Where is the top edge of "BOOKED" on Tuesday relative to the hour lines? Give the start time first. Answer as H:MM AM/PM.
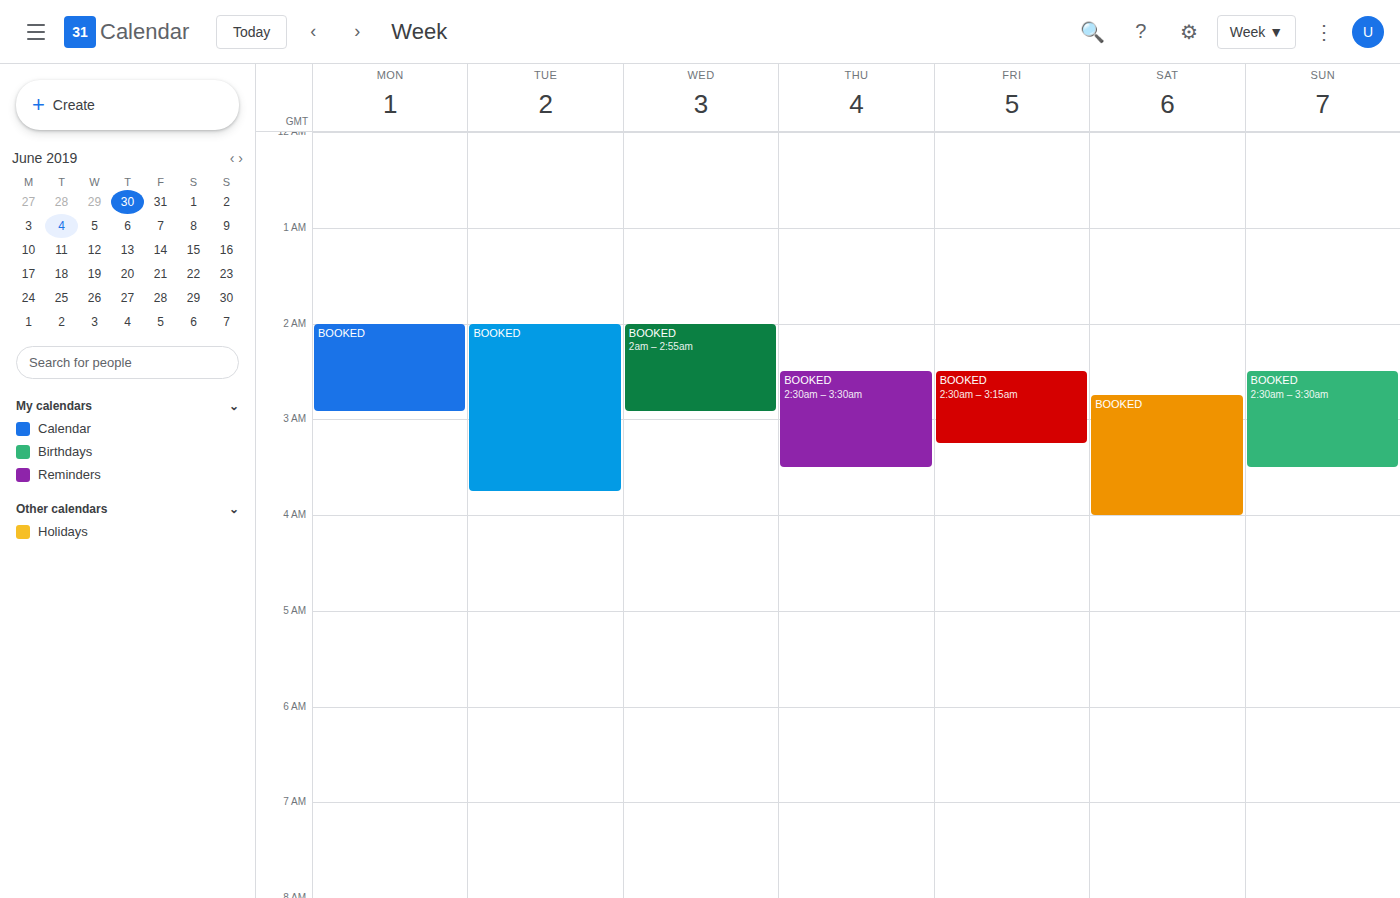
2:00 AM -- exactly on the 2 AM line.